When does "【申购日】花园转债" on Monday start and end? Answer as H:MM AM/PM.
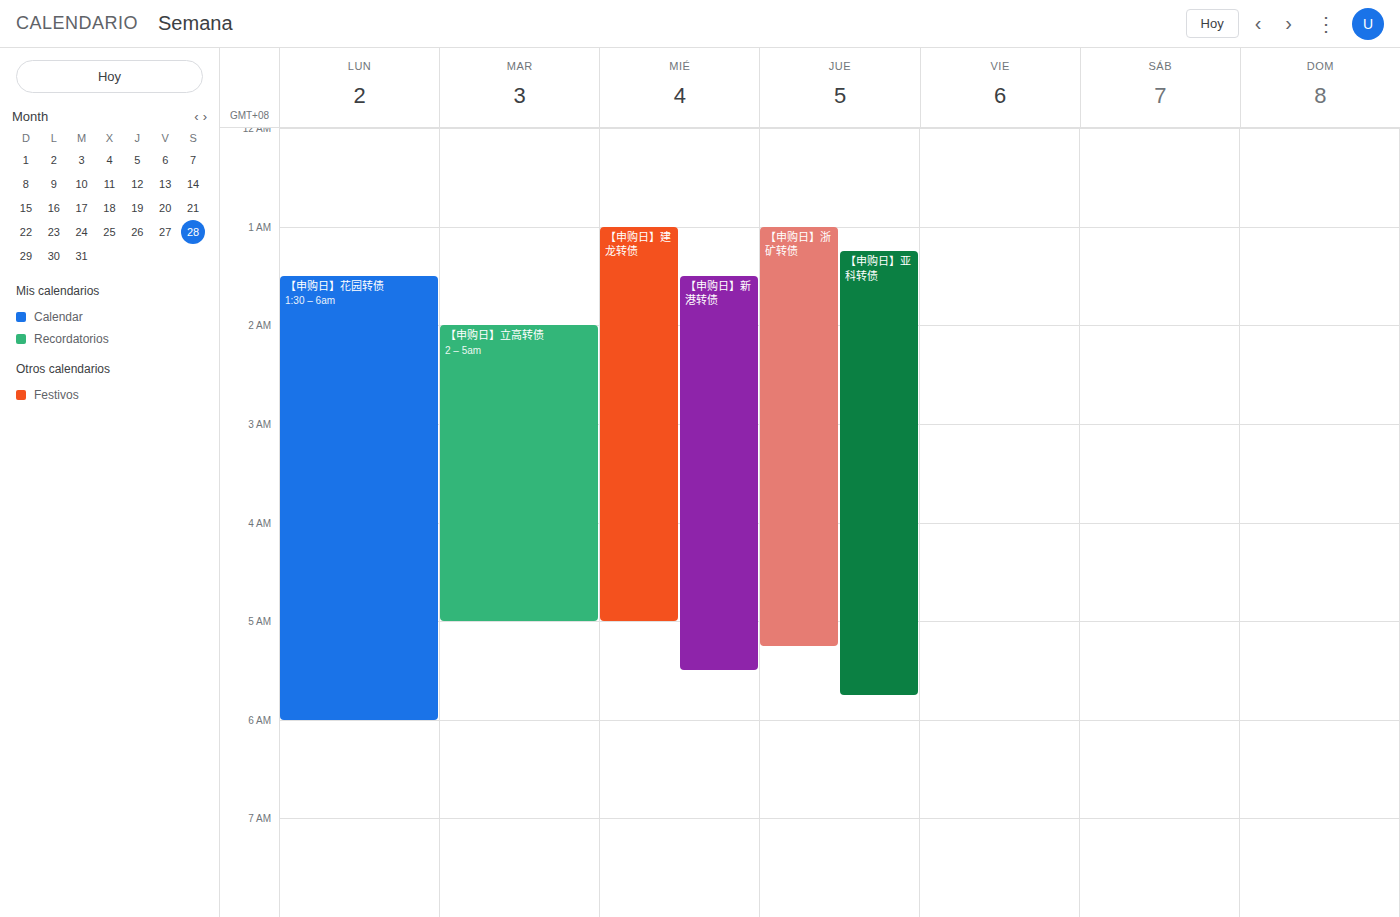
1:30 AM to 6:00 AM